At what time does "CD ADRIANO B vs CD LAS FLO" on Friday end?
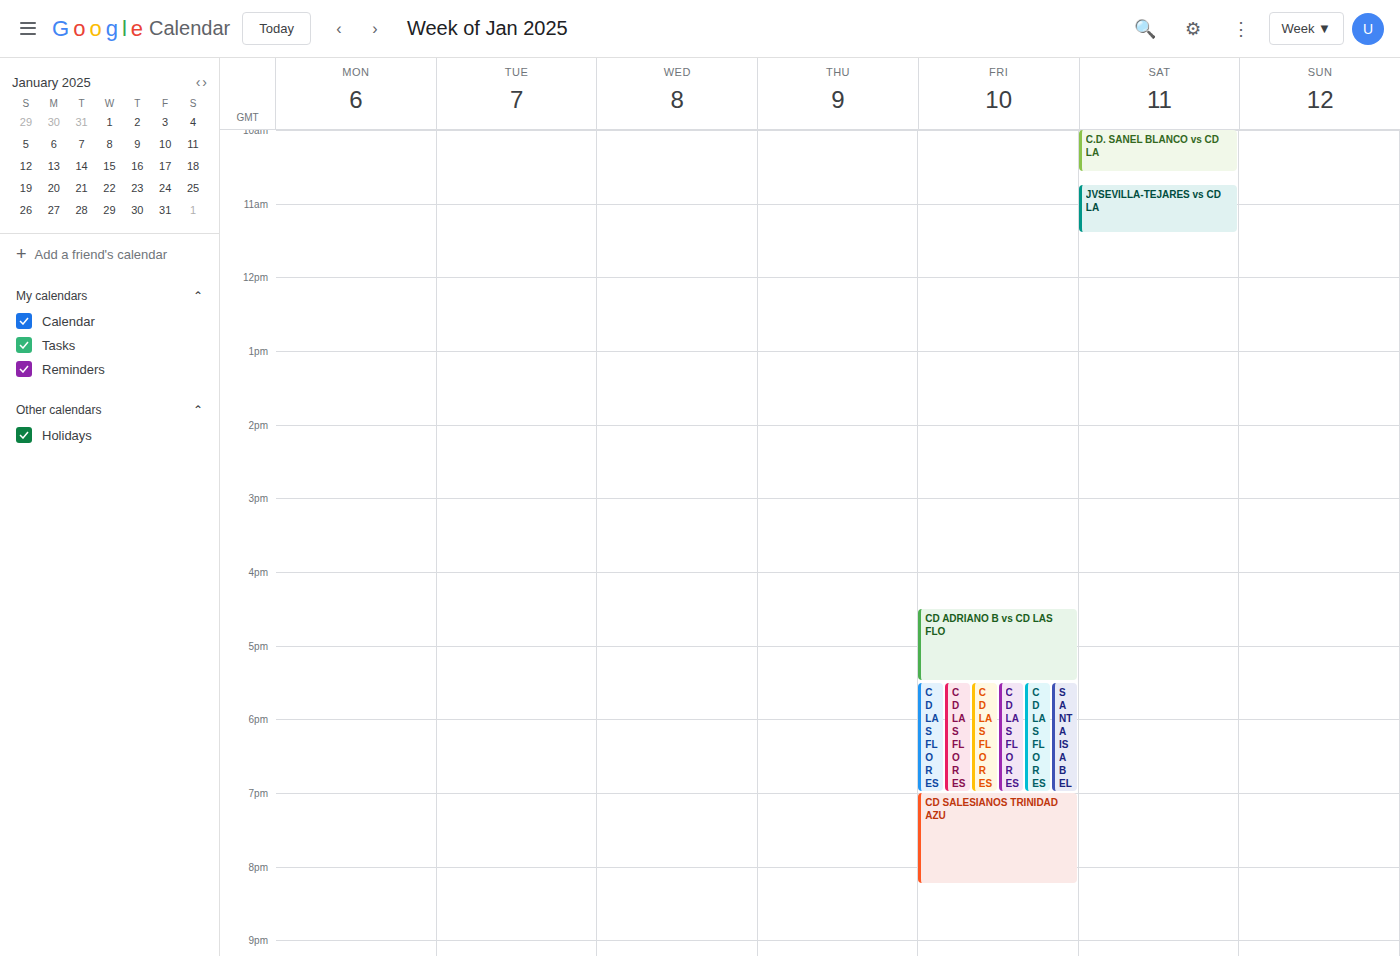
17:30